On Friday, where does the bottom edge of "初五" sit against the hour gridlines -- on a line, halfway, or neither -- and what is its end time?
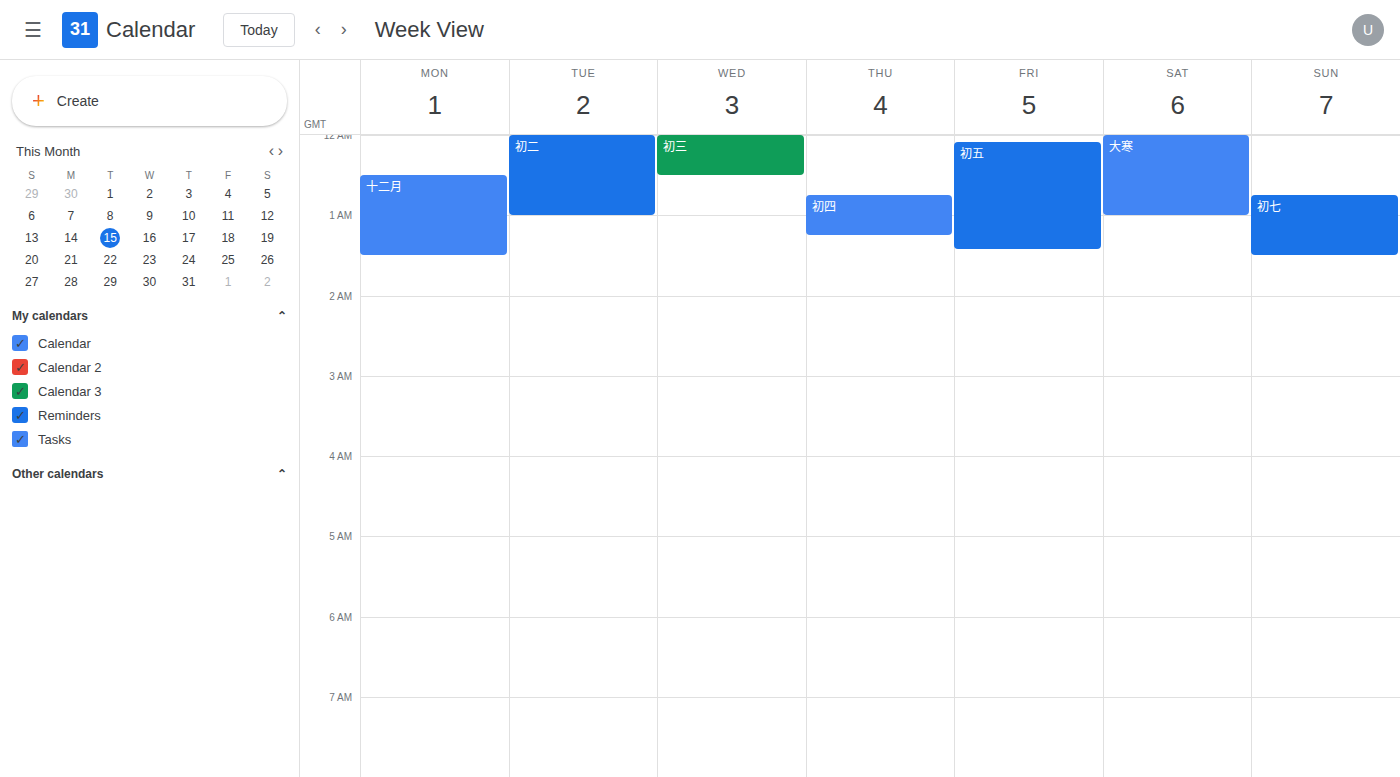
1:25 AM -- neither: 25 minutes below the 1 AM line and 35 minutes above the 2 AM line.